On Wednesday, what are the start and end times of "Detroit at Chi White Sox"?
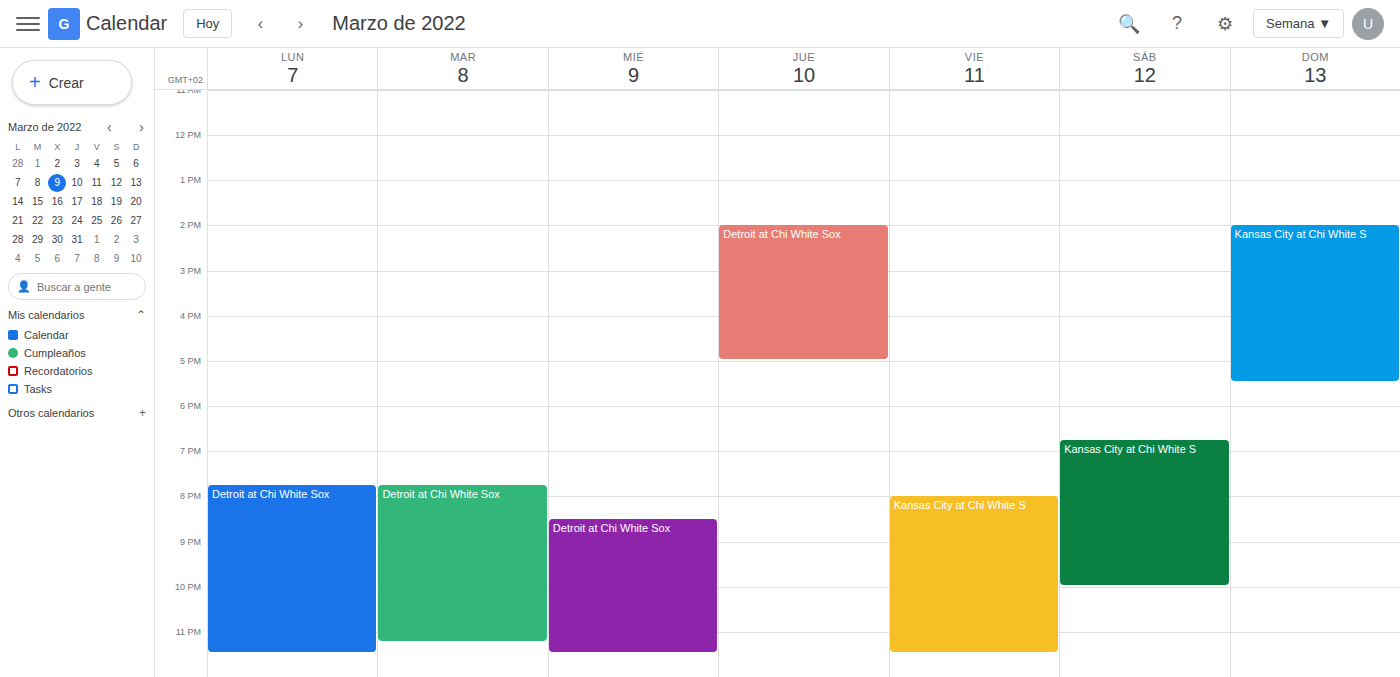
8:30 PM to 11:30 PM